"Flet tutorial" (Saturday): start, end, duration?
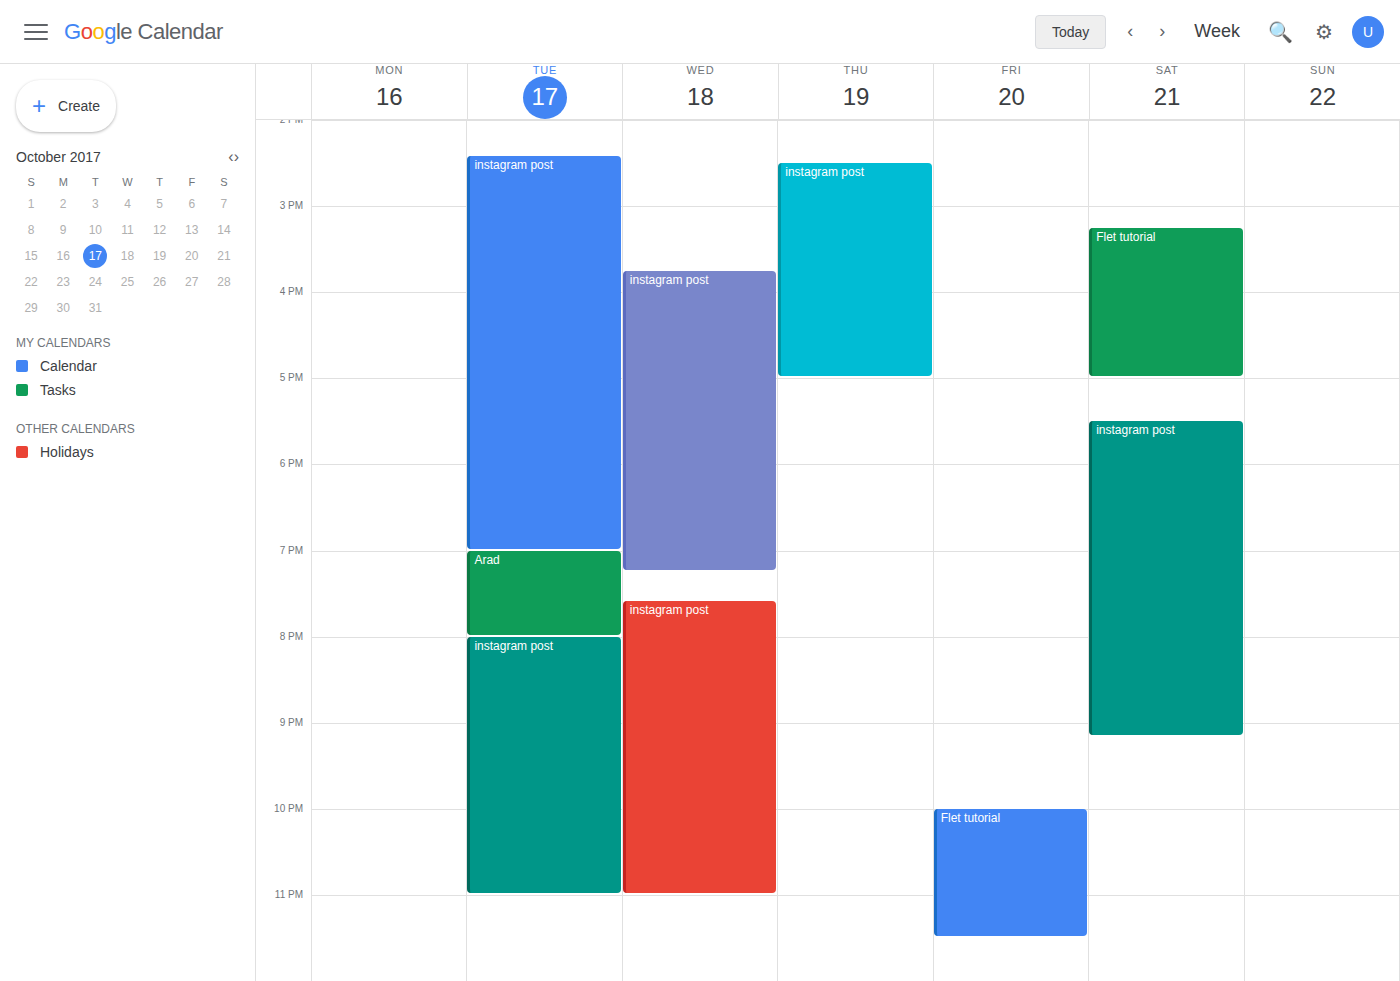
3:15 PM to 5:00 PM, 1 hour 45 minutes